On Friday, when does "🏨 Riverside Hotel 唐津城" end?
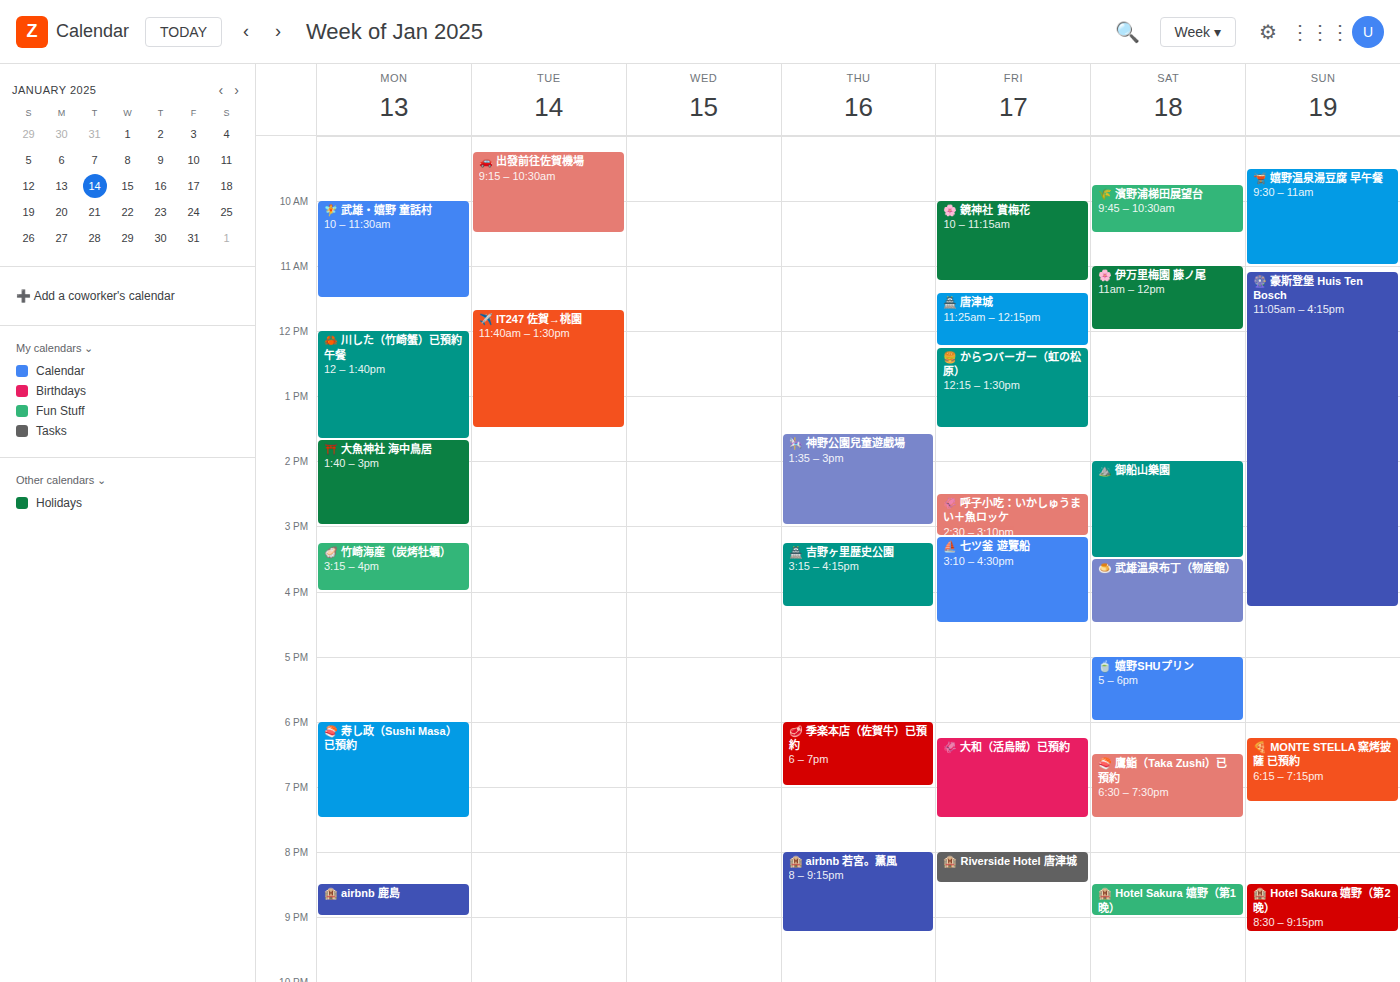
8:30 PM